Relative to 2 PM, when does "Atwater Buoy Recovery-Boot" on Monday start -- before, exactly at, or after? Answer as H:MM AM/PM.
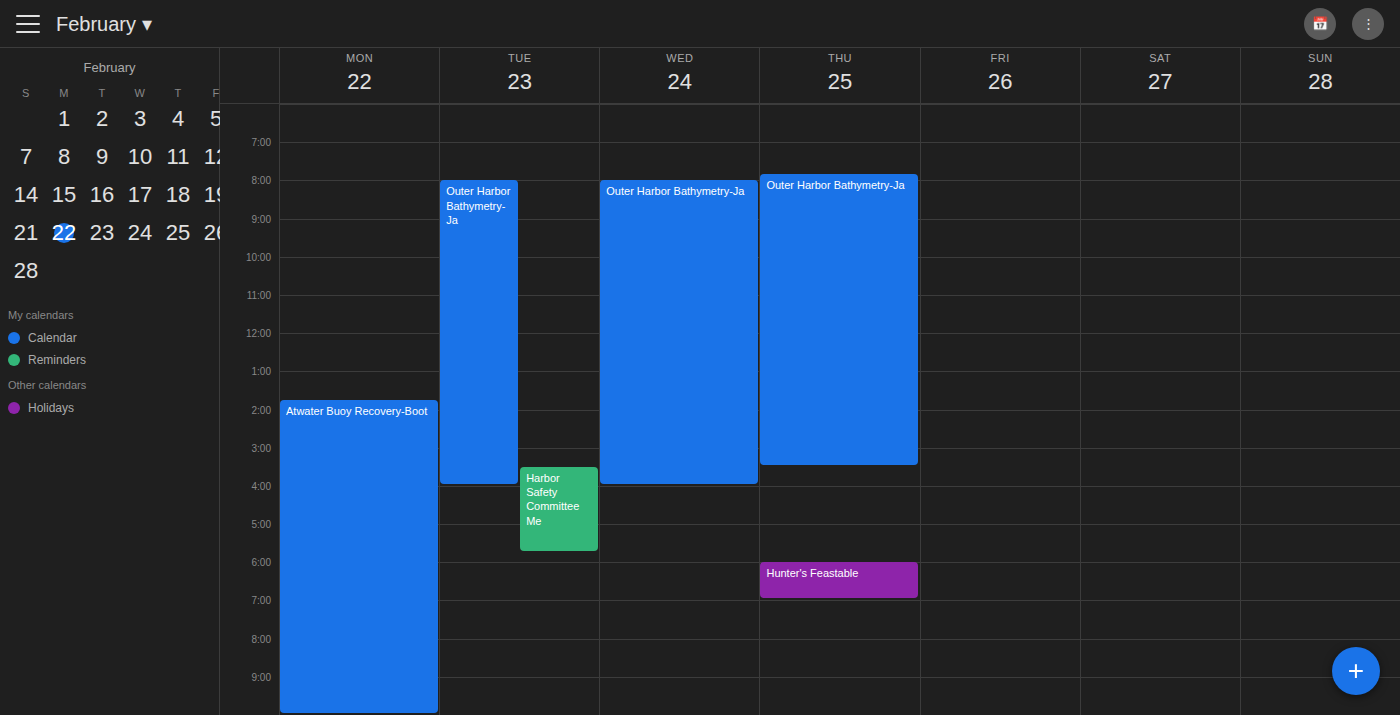
1:45 PM -- before 2 PM, 15 minutes above the 2 PM line.